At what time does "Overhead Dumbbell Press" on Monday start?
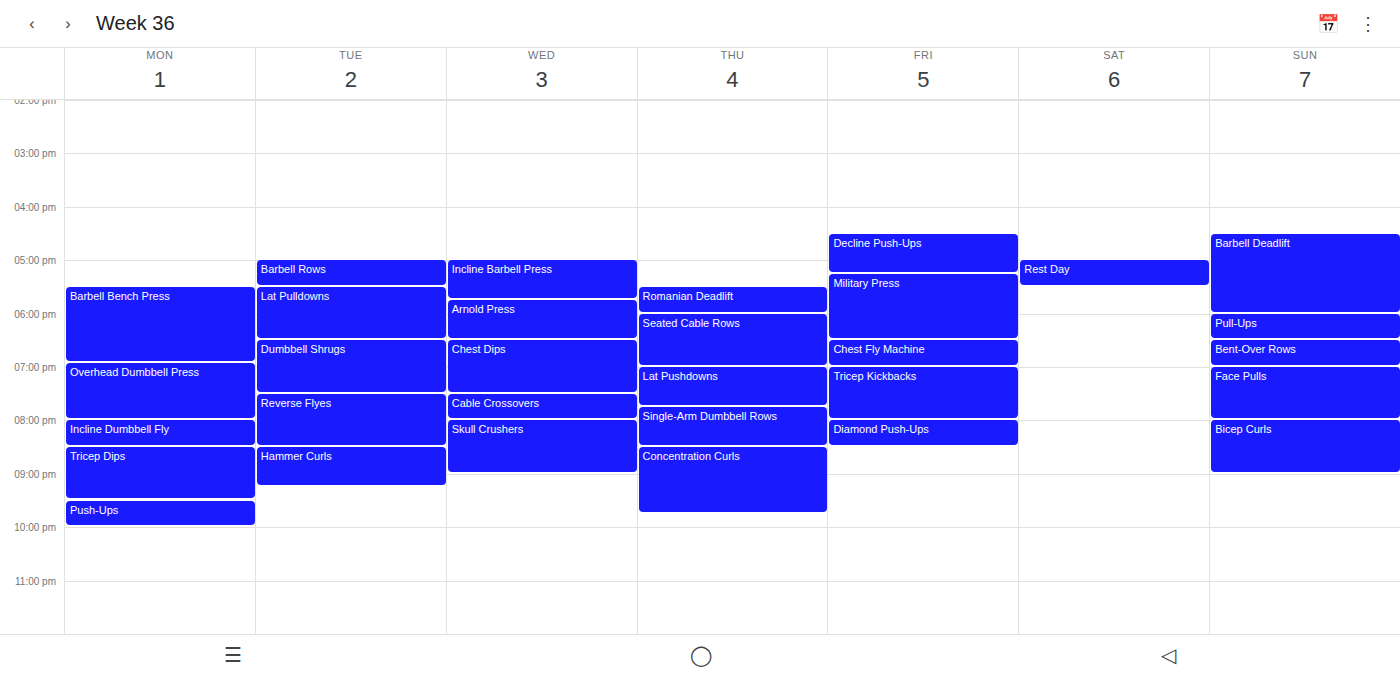
6:55 PM